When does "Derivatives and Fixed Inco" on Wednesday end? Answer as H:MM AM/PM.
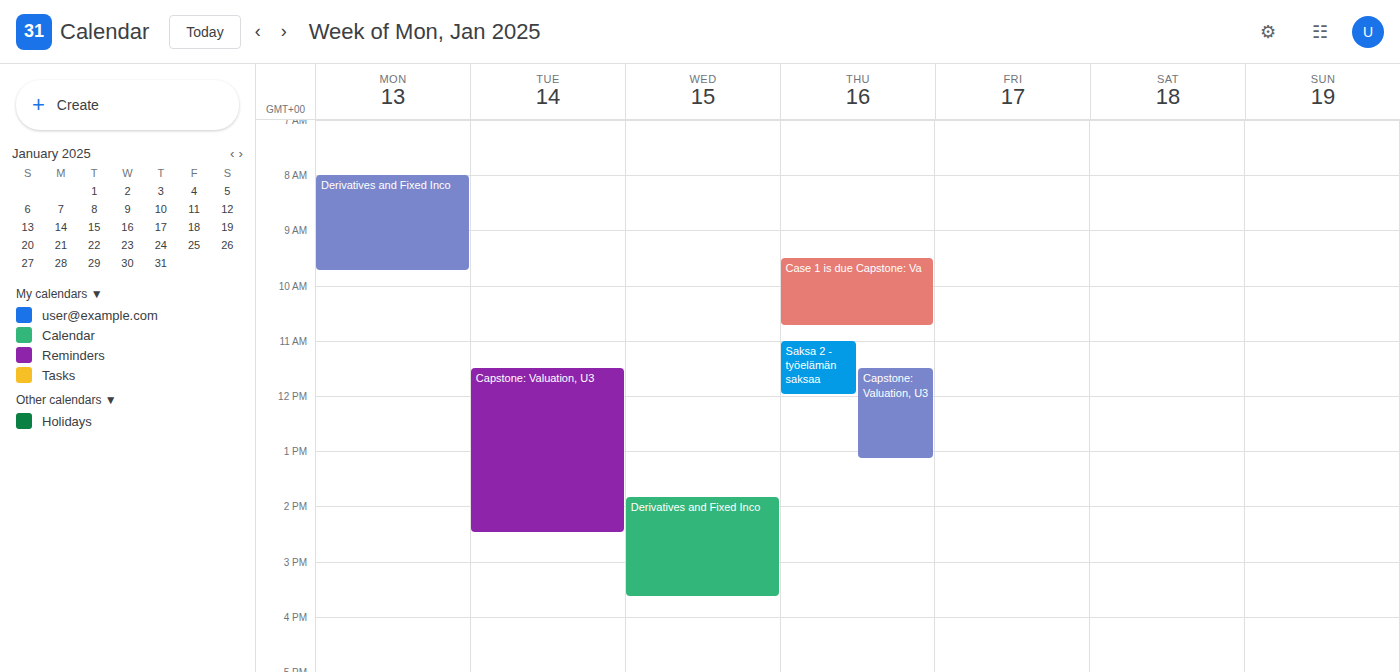
3:40 PM